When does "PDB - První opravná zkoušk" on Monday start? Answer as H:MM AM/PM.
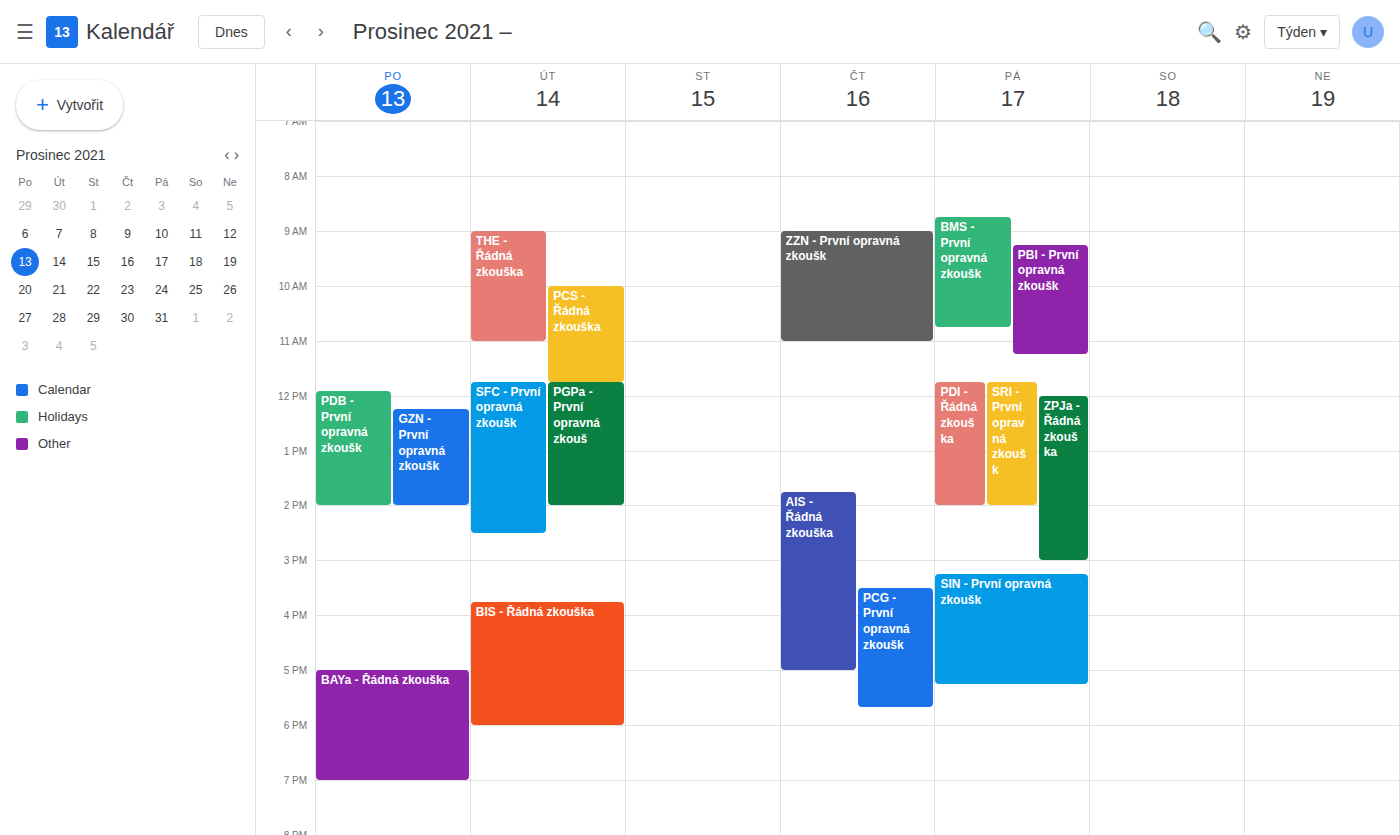
11:55 AM